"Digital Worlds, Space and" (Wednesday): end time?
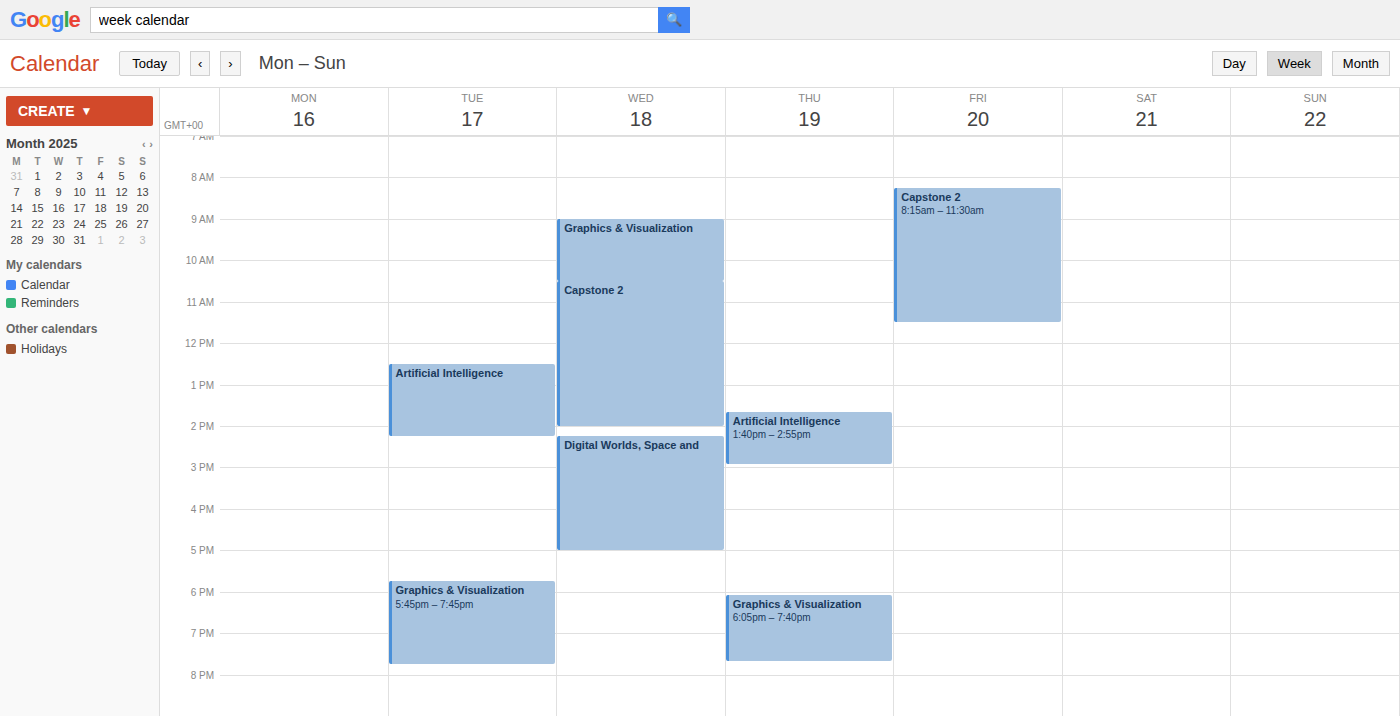
5:00 PM